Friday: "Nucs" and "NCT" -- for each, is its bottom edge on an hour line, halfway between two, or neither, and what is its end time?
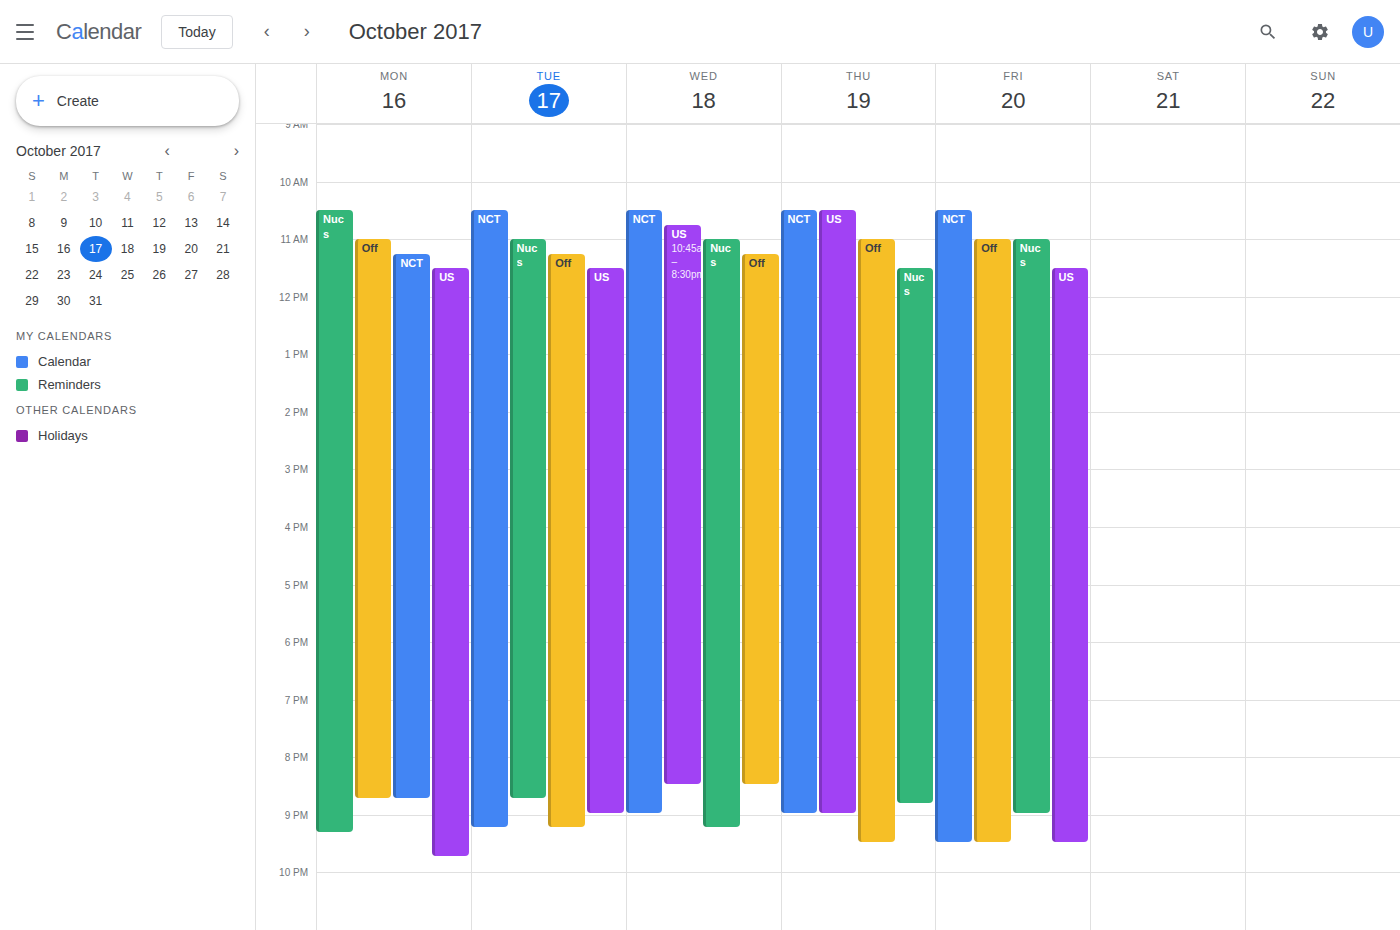
"Nucs": 21:00, exactly on the 21:00 line. "NCT": 21:30, halfway between the 21:00 and 22:00 lines.